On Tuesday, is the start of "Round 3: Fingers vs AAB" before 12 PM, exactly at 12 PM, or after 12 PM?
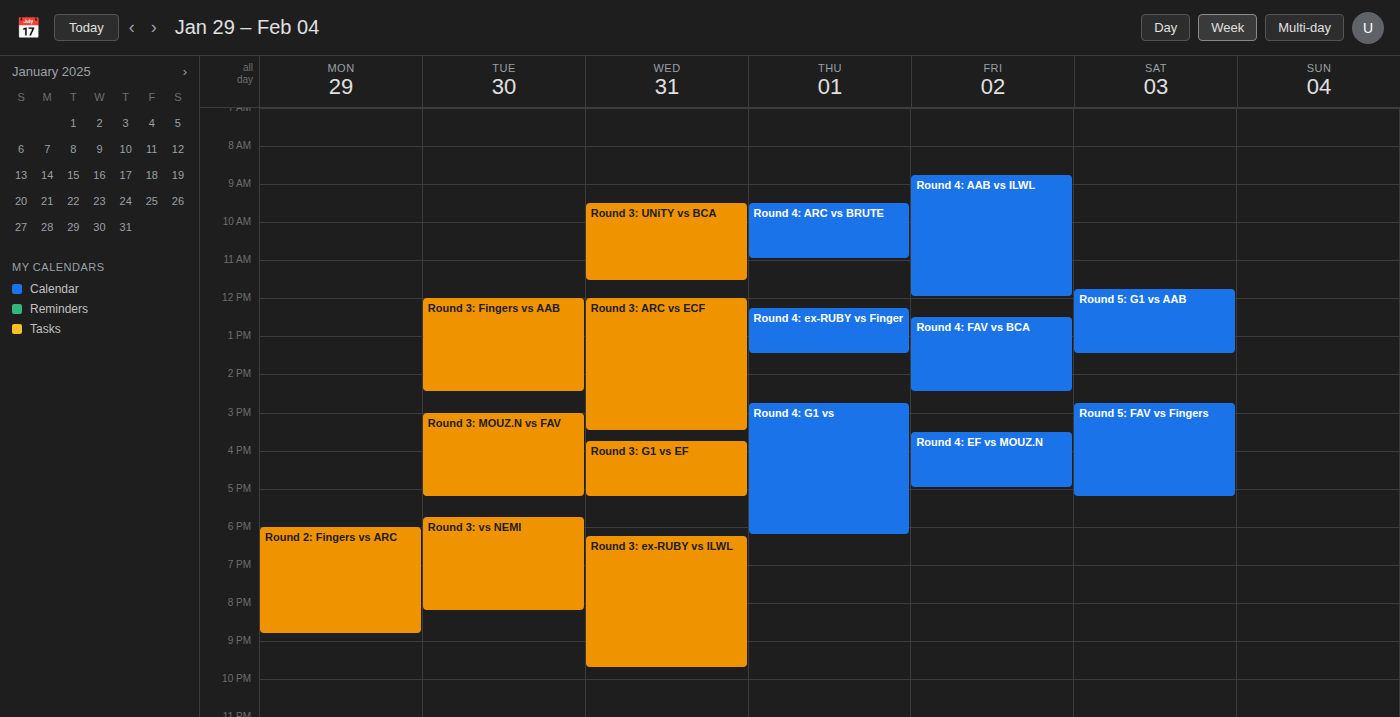
12:00 PM -- exactly at 12 PM, on the 12 PM line.